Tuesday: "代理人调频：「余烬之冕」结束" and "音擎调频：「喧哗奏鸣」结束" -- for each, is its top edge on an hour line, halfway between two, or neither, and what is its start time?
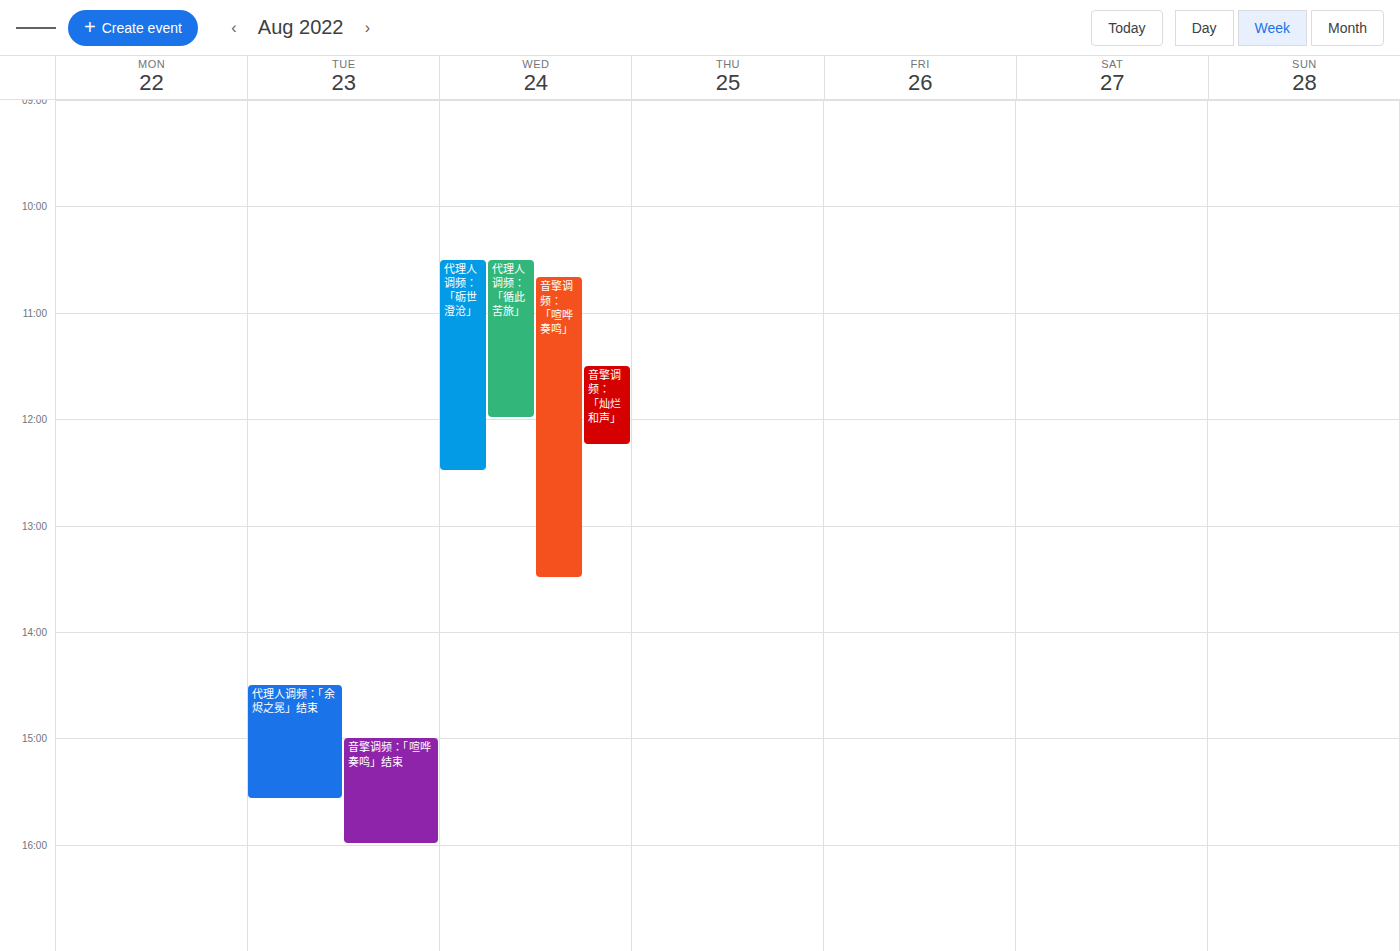
"代理人调频：「余烬之冕」结束": 2:30 PM, halfway between the 2 PM and 3 PM lines. "音擎调频：「喧哗奏鸣」结束": 3:00 PM, exactly on the 3 PM line.